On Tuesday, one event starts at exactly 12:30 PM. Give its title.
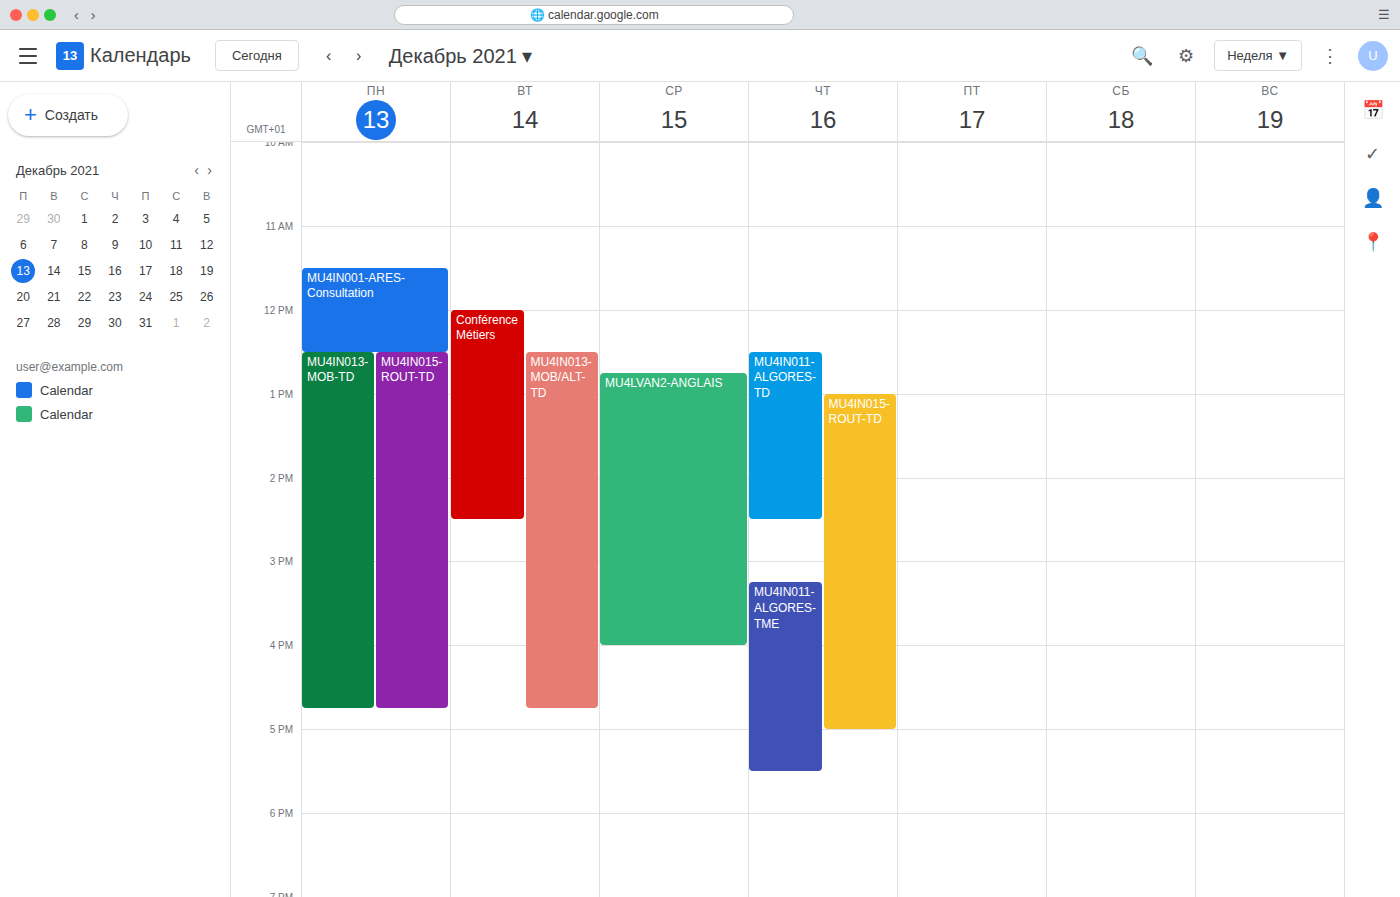
"MU4IN013-MOB/ALT-TD"